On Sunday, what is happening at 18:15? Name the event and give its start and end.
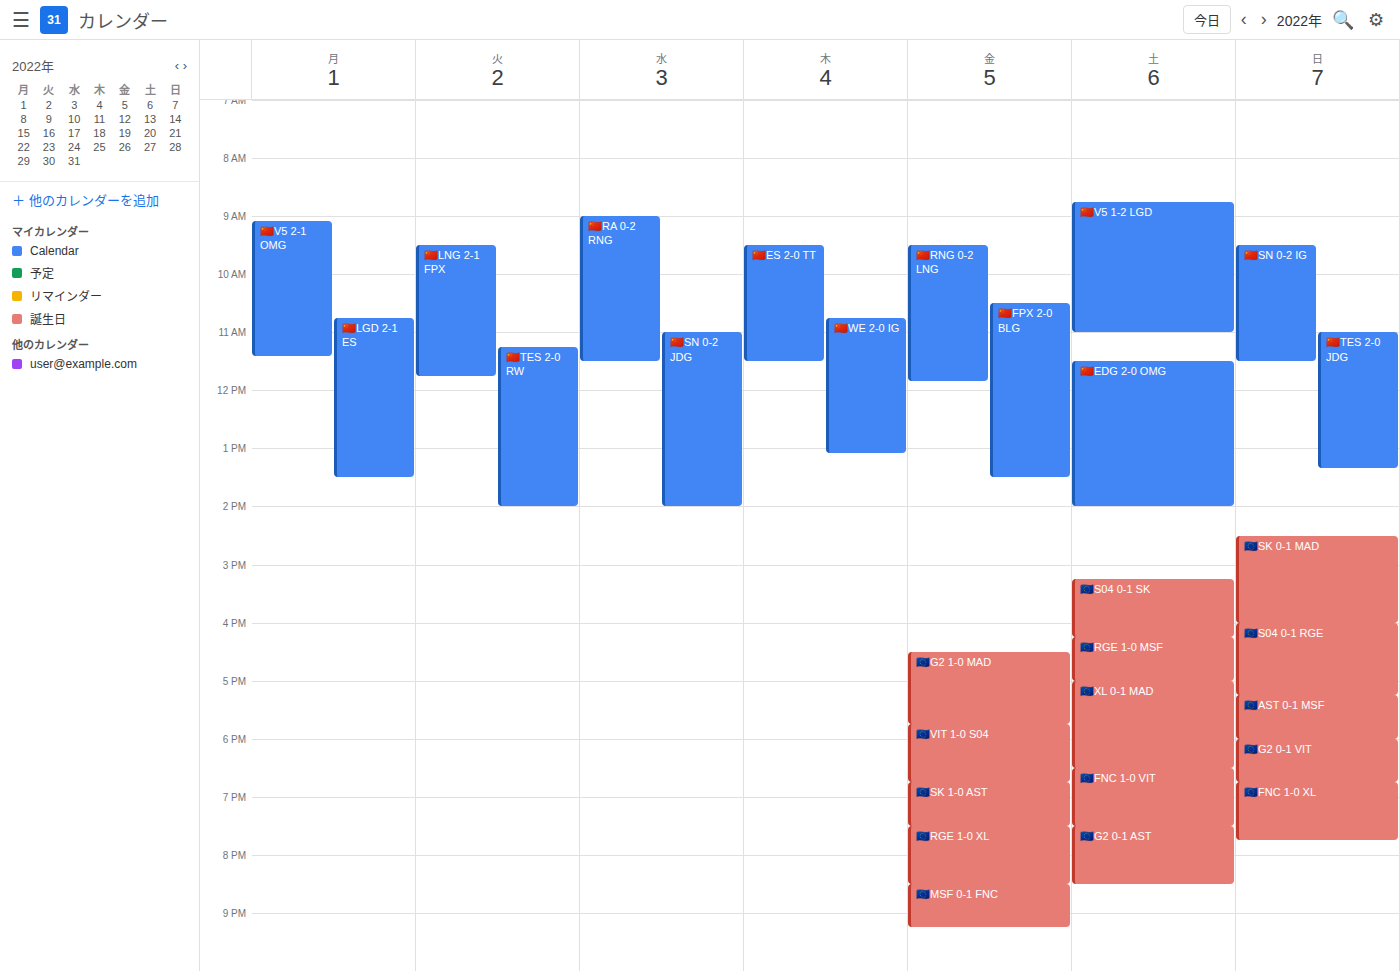
"🇪🇺G2 0-1 VIT", 18:00 to 18:45